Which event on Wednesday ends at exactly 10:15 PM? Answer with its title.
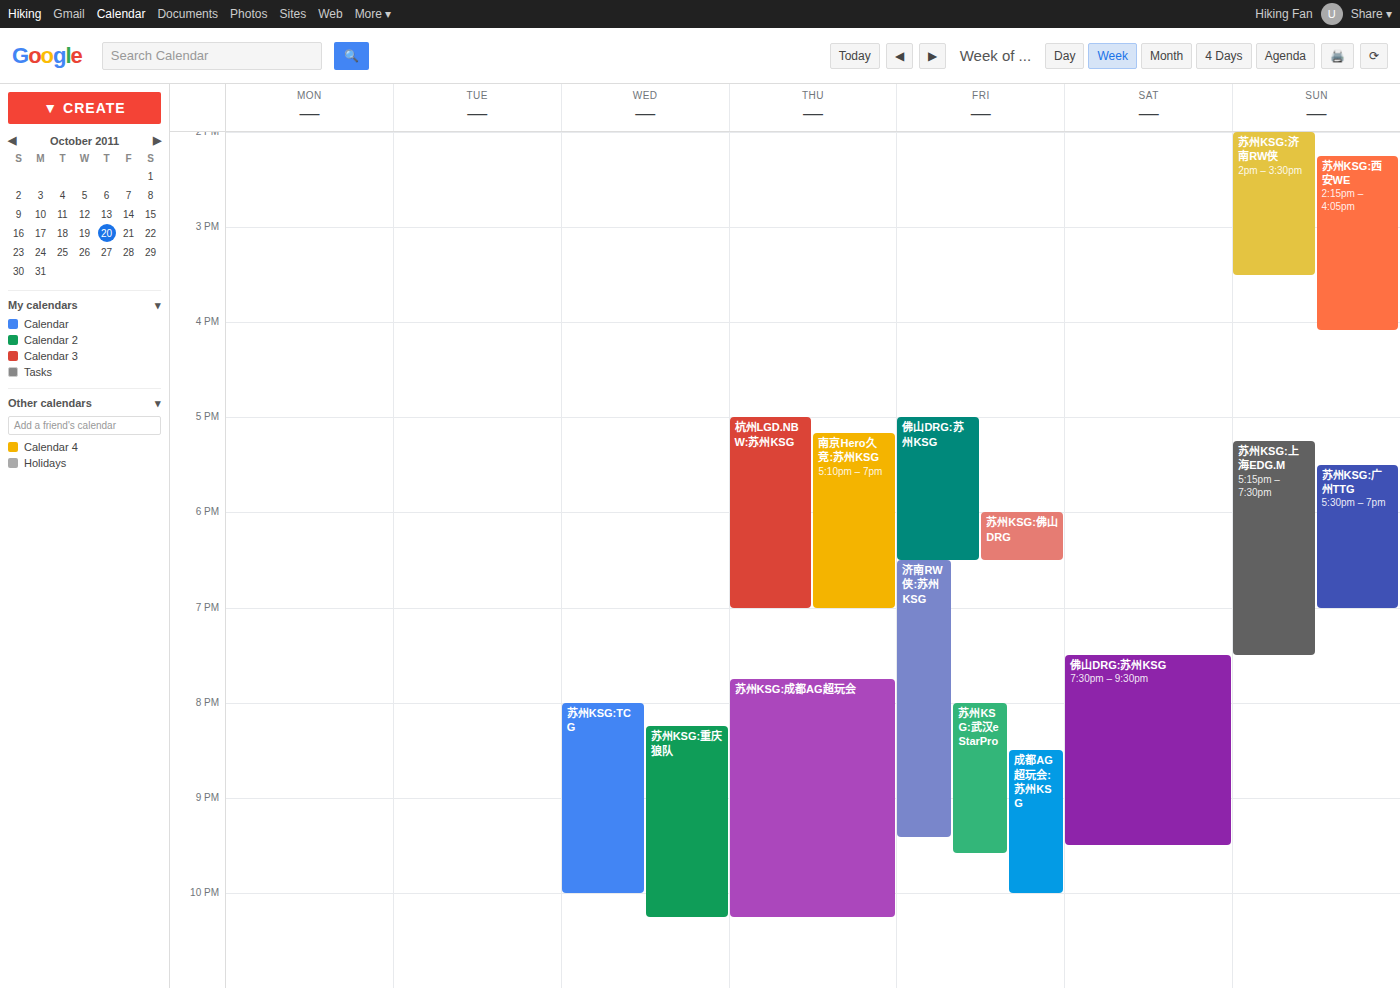
"苏州KSG:重庆狼队"